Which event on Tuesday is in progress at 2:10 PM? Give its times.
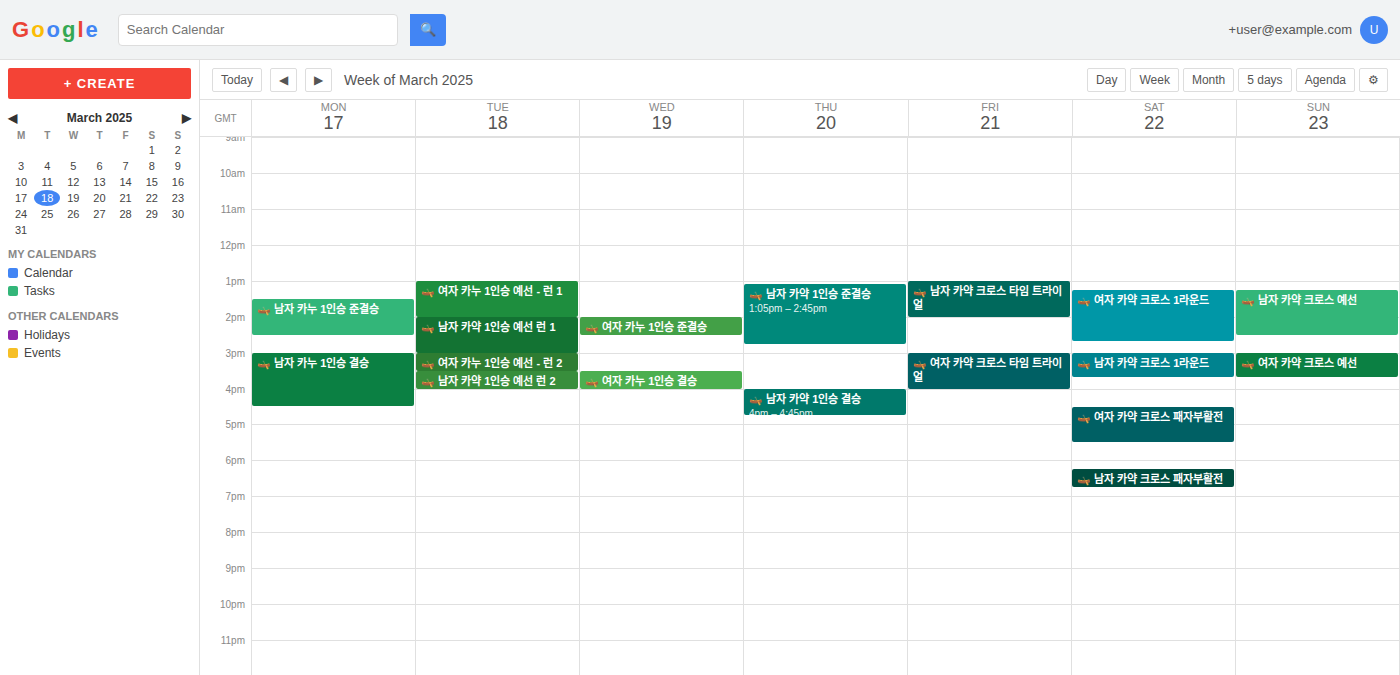
"🛶 남자 카약 1인승 예선 런 1", 2:00 PM to 3:00 PM